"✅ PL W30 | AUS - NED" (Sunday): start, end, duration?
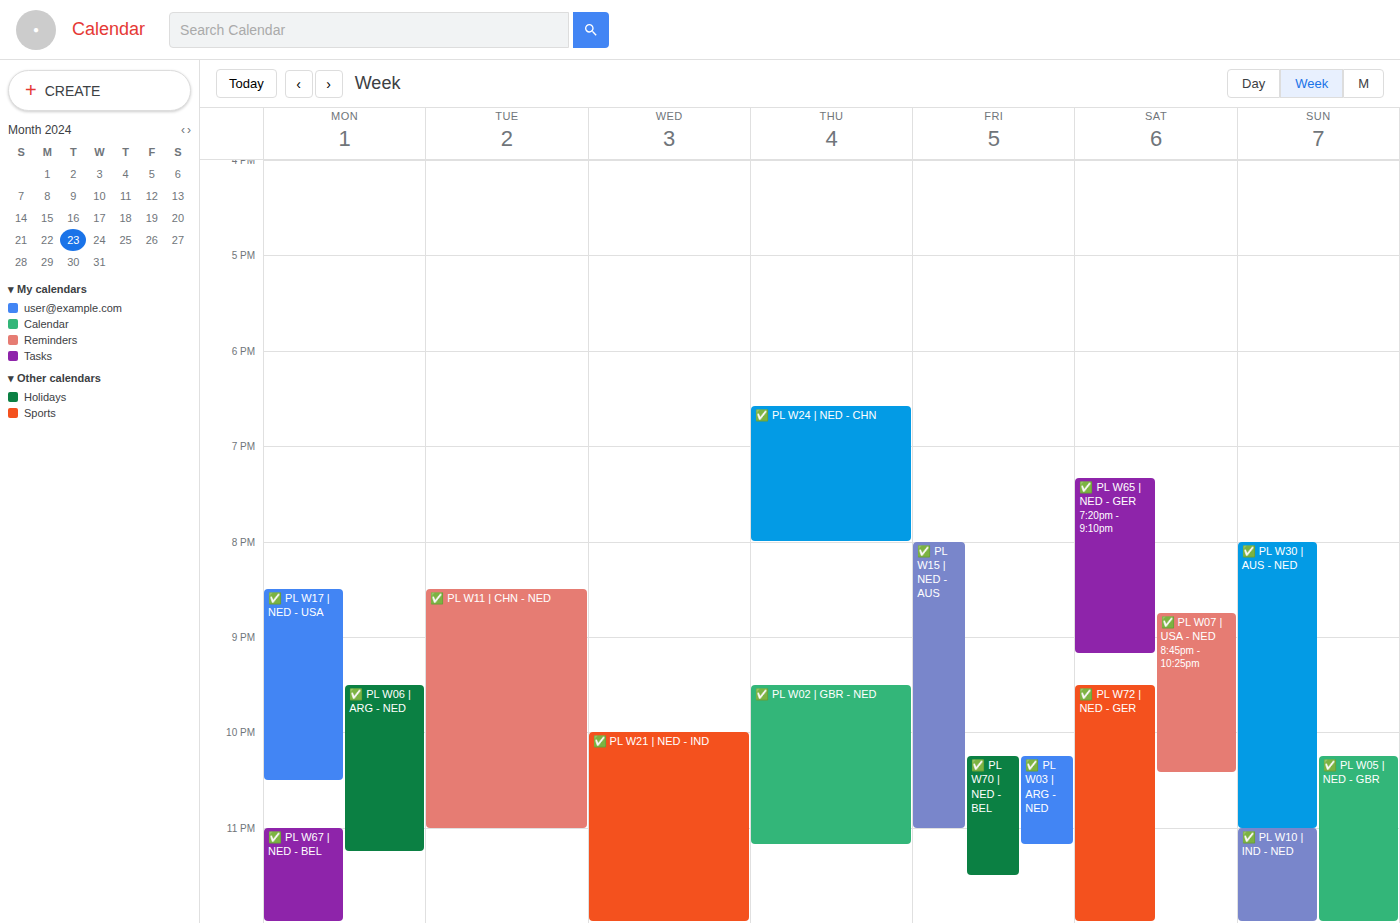
8:00 PM to 11:00 PM, 3 hours